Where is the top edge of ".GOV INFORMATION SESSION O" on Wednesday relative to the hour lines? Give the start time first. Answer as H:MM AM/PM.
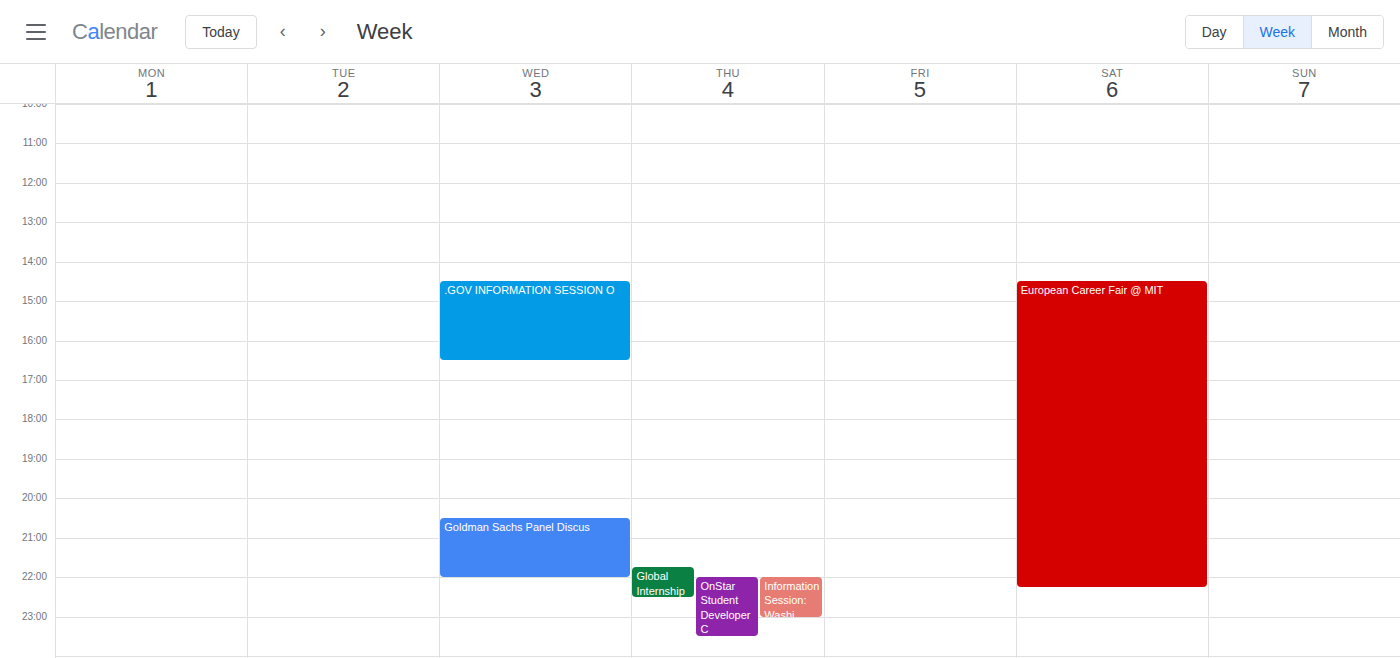
2:30 PM -- halfway between the 2 PM and 3 PM lines.